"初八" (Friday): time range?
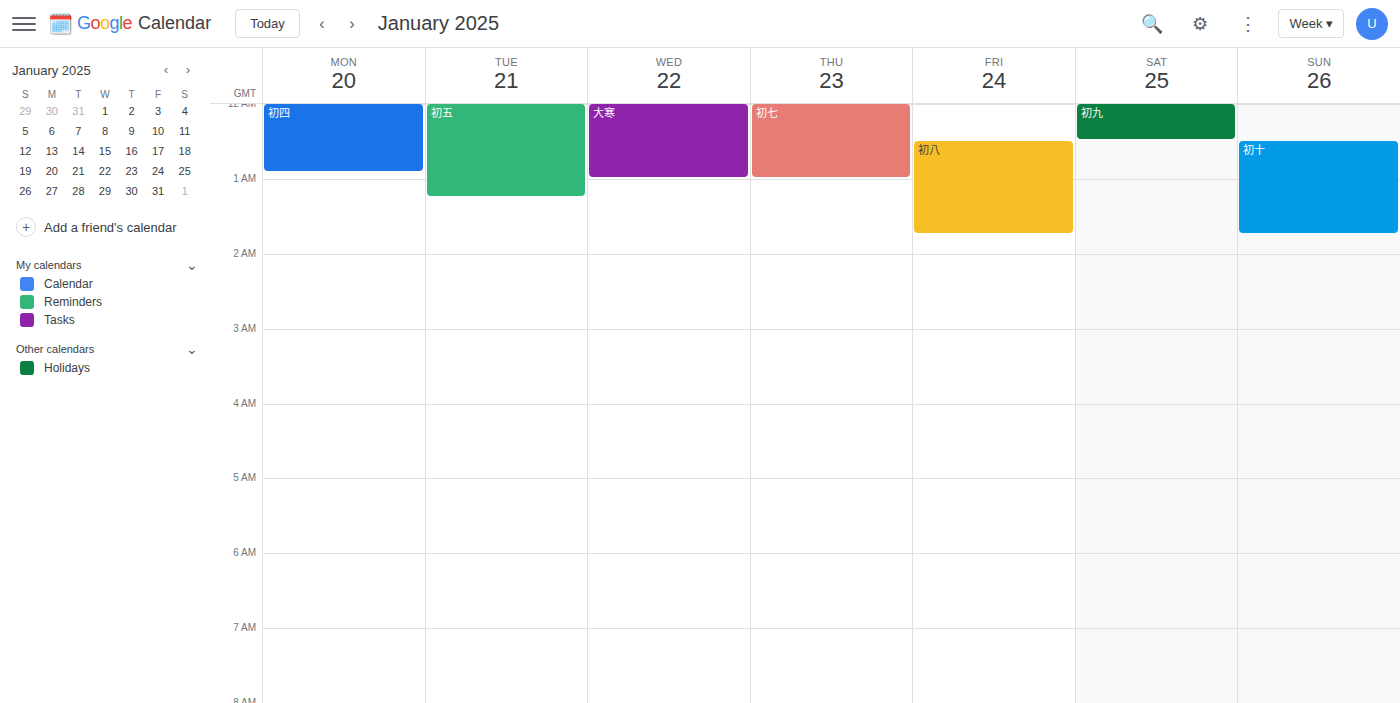
12:30 AM to 1:45 AM